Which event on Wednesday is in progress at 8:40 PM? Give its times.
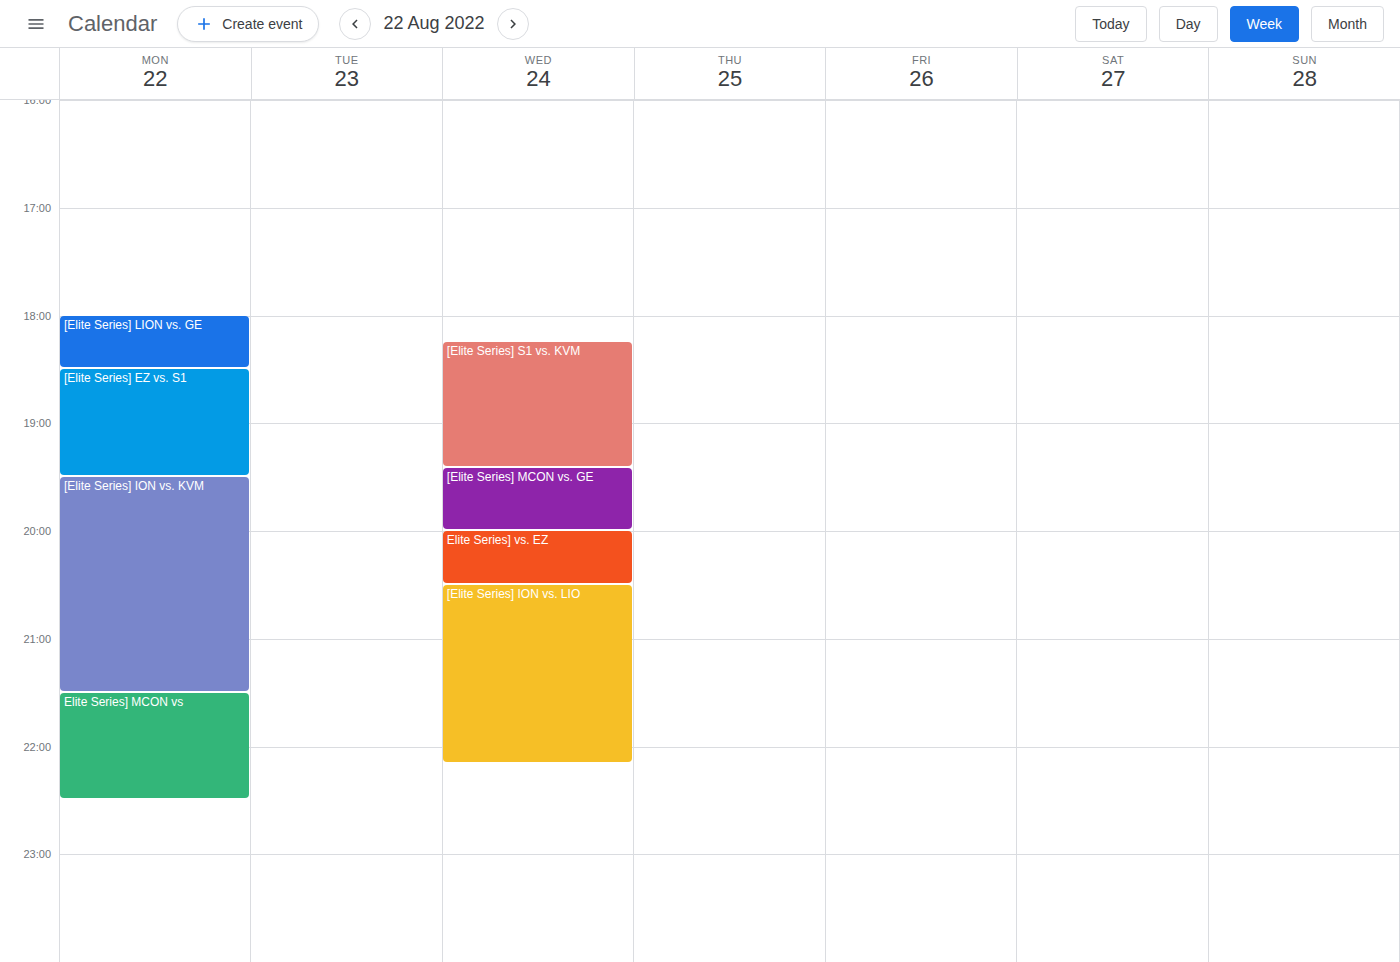
"[Elite Series] ION vs. LIO", 8:30 PM to 10:10 PM